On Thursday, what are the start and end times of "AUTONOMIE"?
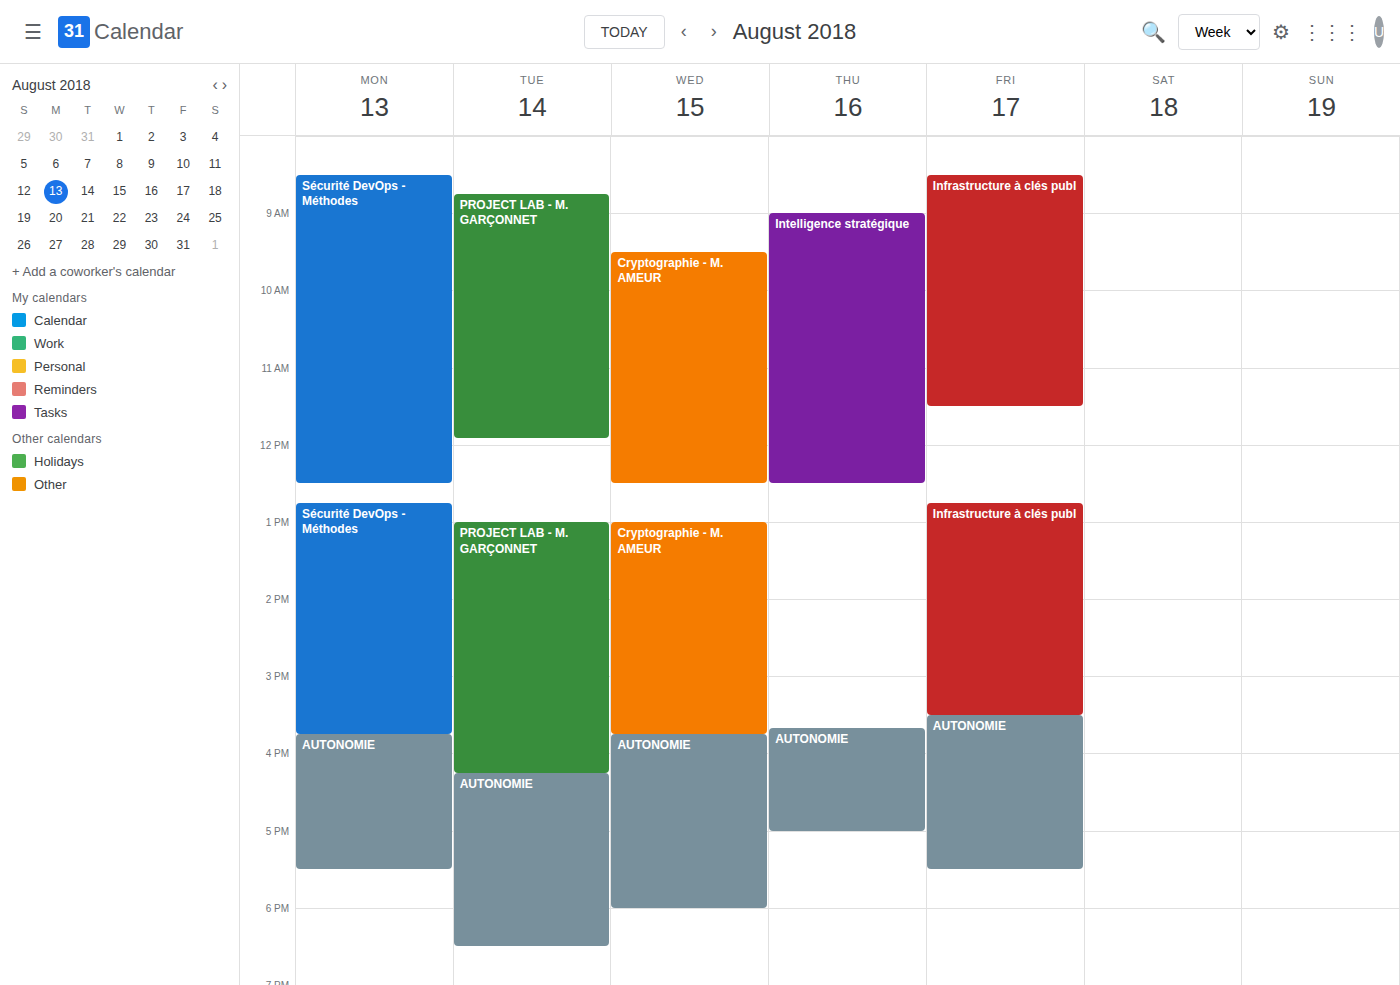
3:40 PM to 5:00 PM